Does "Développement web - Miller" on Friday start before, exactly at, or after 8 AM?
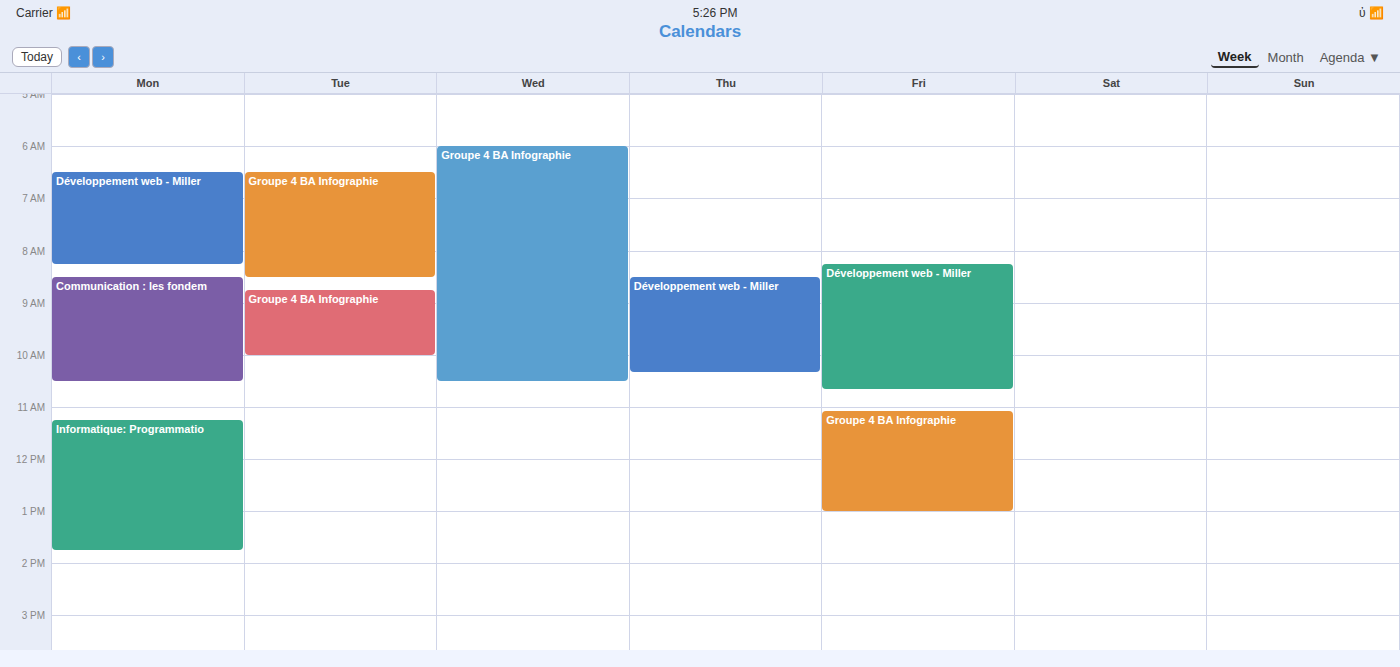
8:15 AM -- after 8 AM, 15 minutes below the 8 AM line.